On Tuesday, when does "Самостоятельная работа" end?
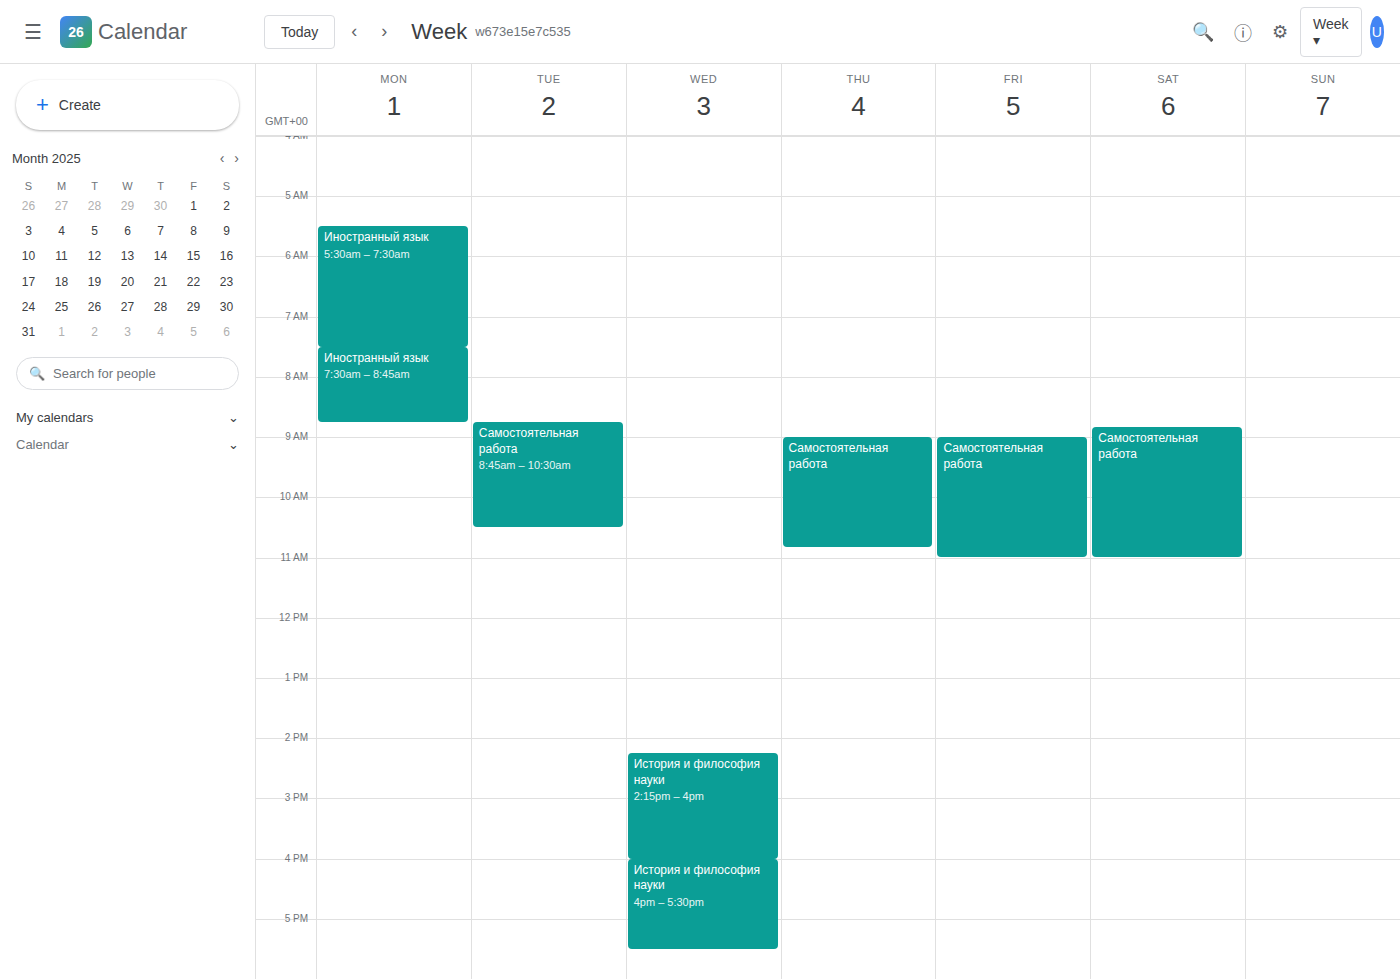
10:30